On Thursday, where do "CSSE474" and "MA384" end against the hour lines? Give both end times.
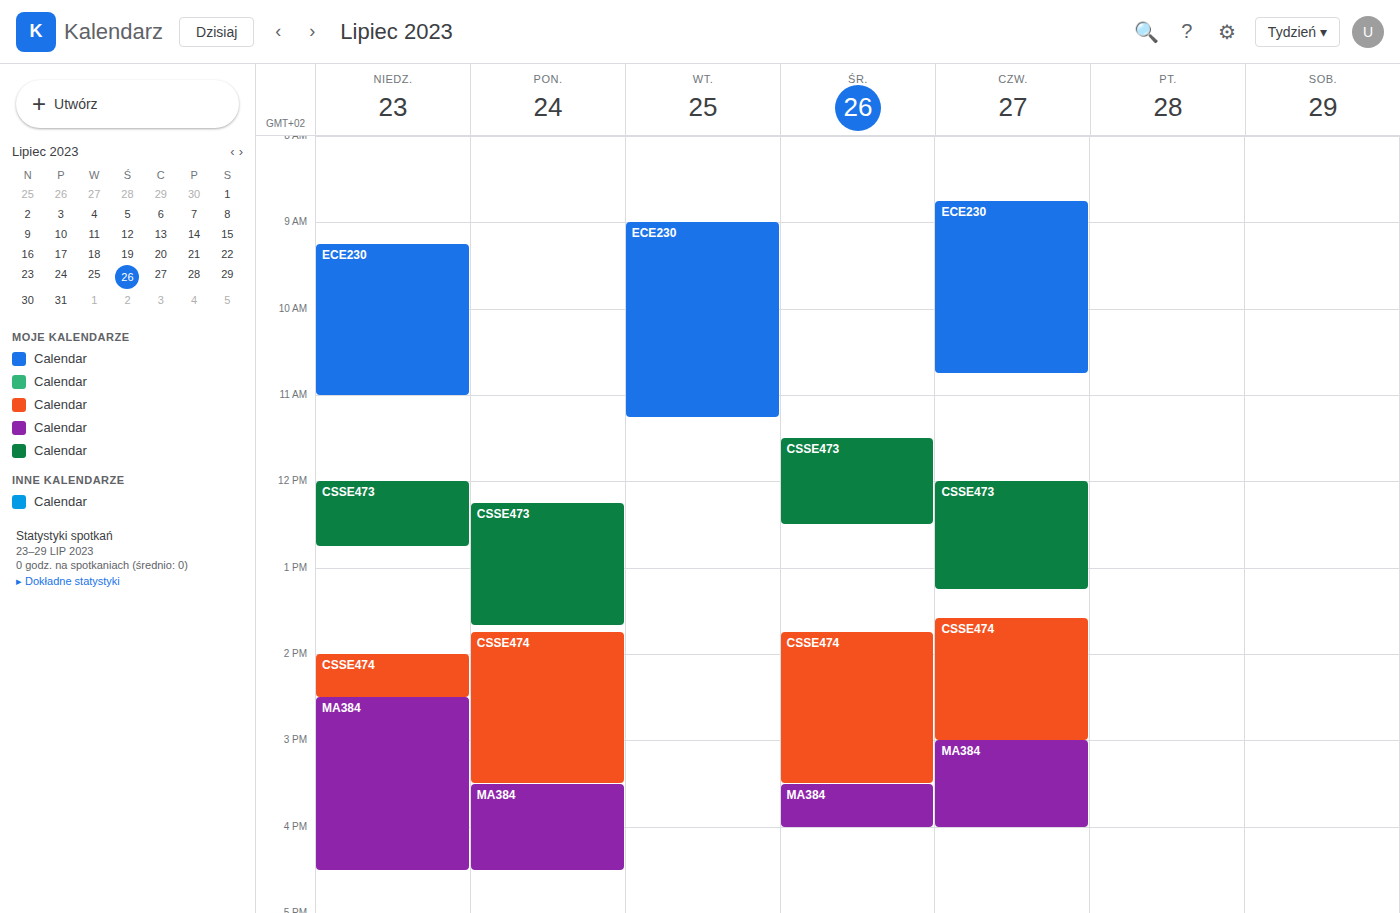
"CSSE474": 15:00, exactly on the 15:00 line. "MA384": 16:00, exactly on the 16:00 line.